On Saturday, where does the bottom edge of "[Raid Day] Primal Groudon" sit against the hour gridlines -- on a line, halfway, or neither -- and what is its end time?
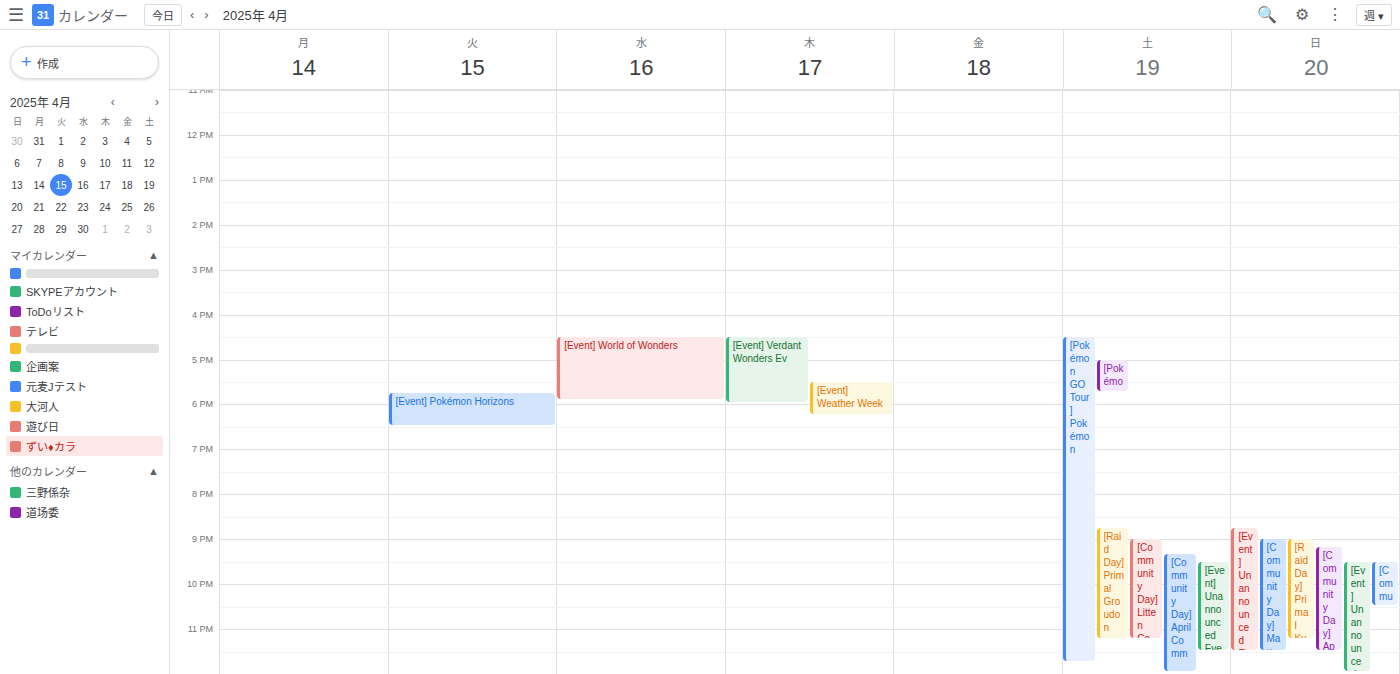
11:15 PM -- neither: a quarter of the way from the 11 PM line to the 12 AM line.